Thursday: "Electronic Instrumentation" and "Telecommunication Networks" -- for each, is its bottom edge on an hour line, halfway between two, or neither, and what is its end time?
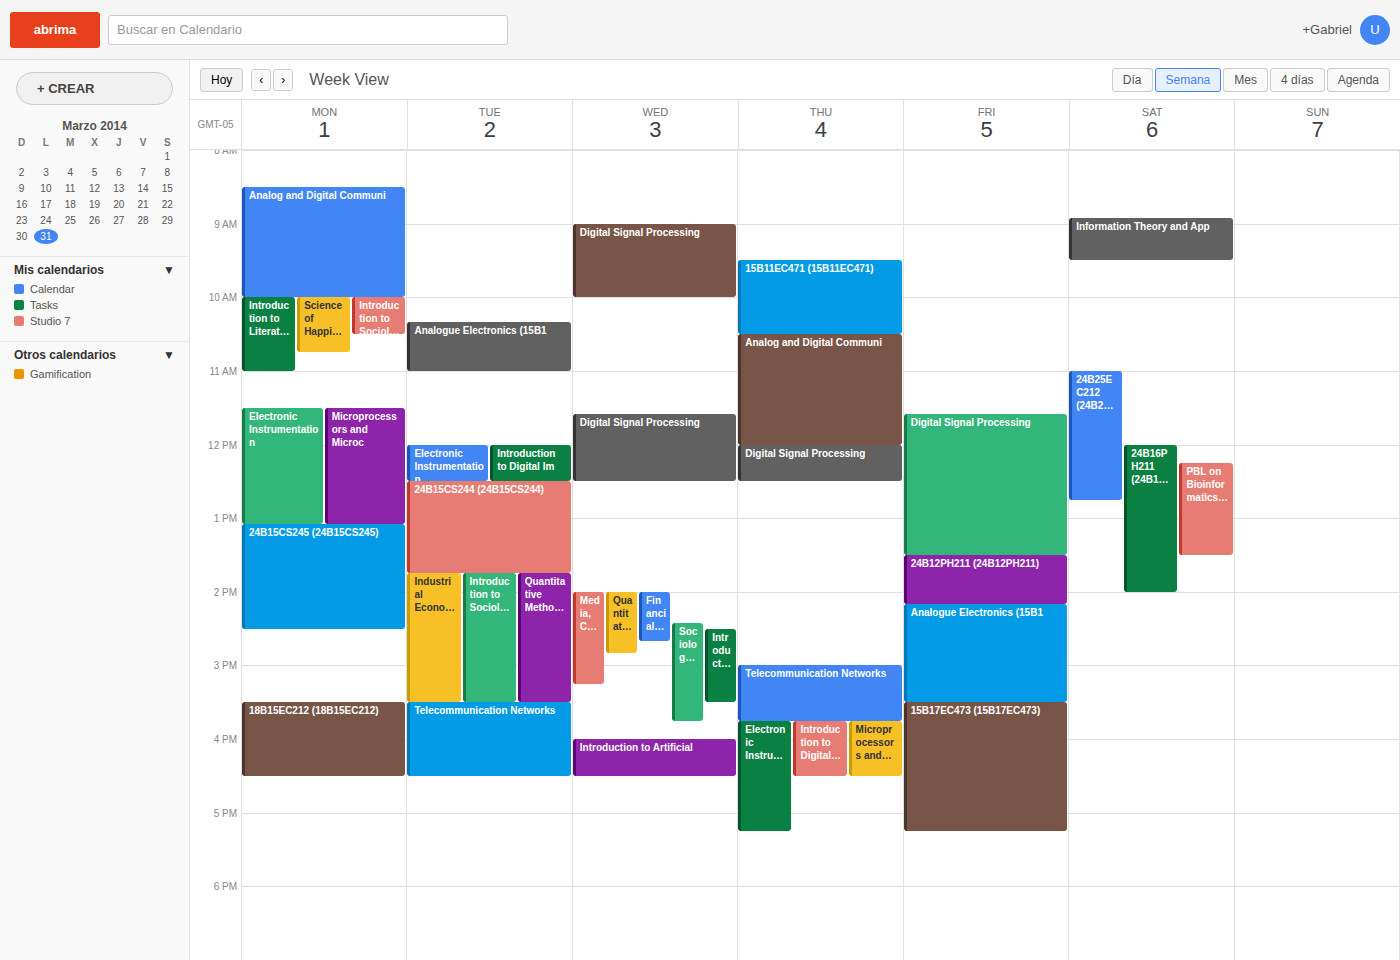
"Electronic Instrumentation": 5:15 PM, neither: a quarter of the way from the 5 PM line to the 6 PM line. "Telecommunication Networks": 3:45 PM, neither: three quarters of the way from the 3 PM line to the 4 PM line.